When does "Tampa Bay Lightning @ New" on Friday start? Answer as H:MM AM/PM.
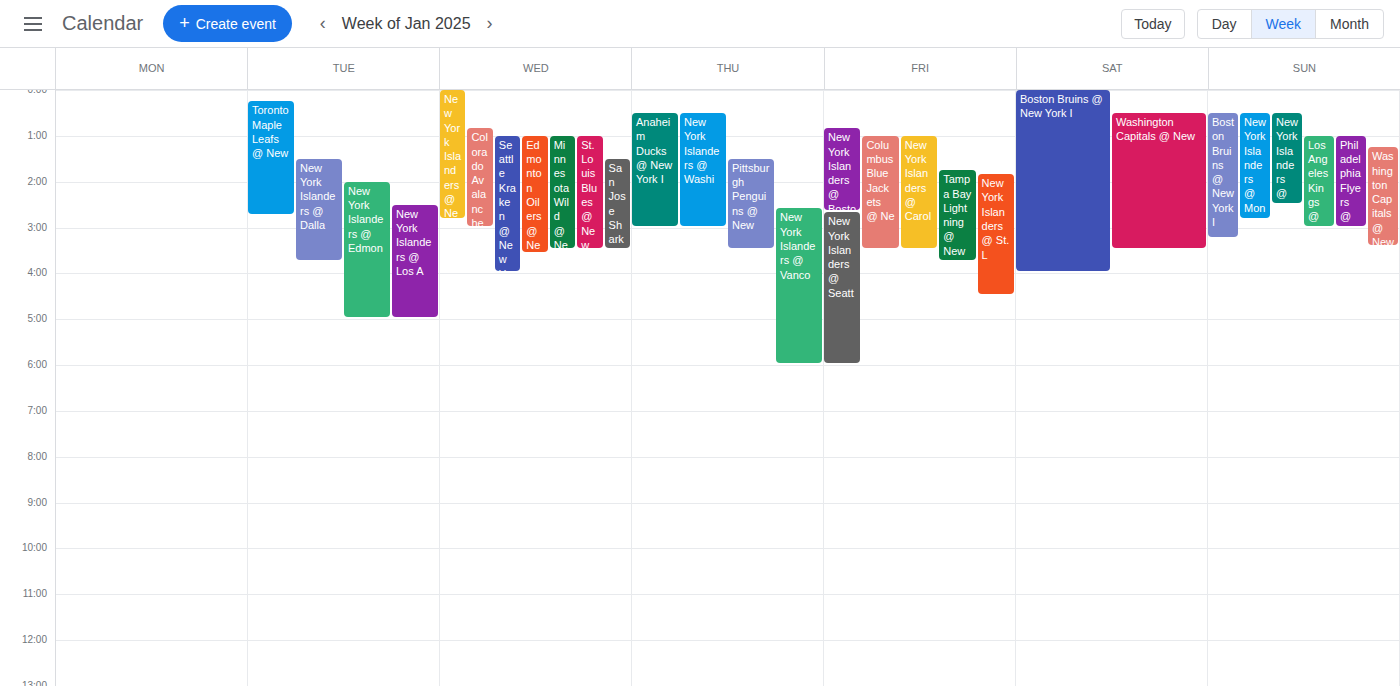
1:45 AM